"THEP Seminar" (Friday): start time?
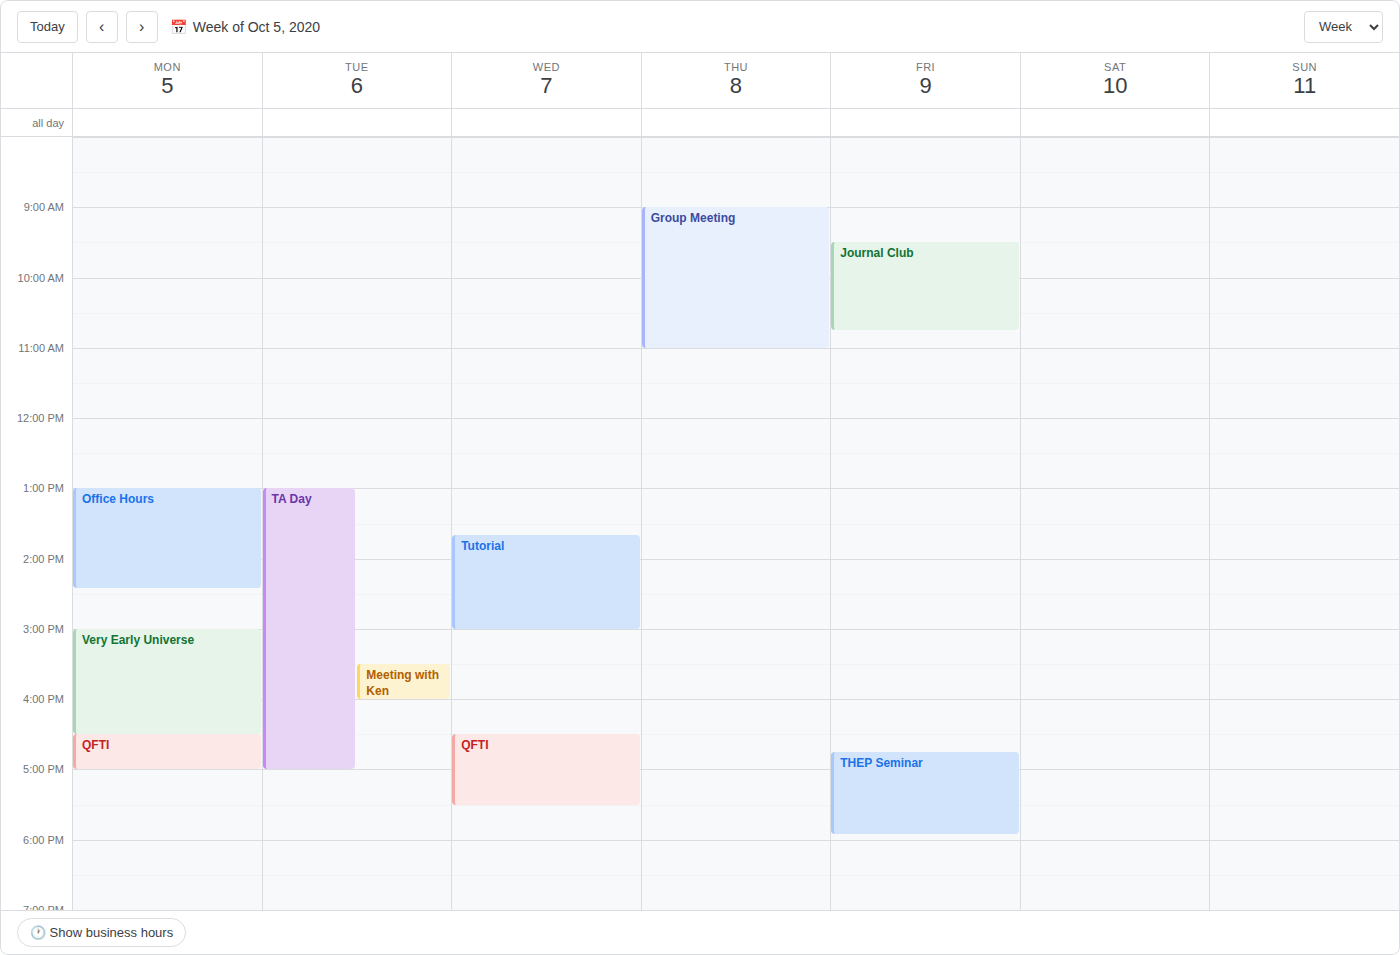
4:45 PM